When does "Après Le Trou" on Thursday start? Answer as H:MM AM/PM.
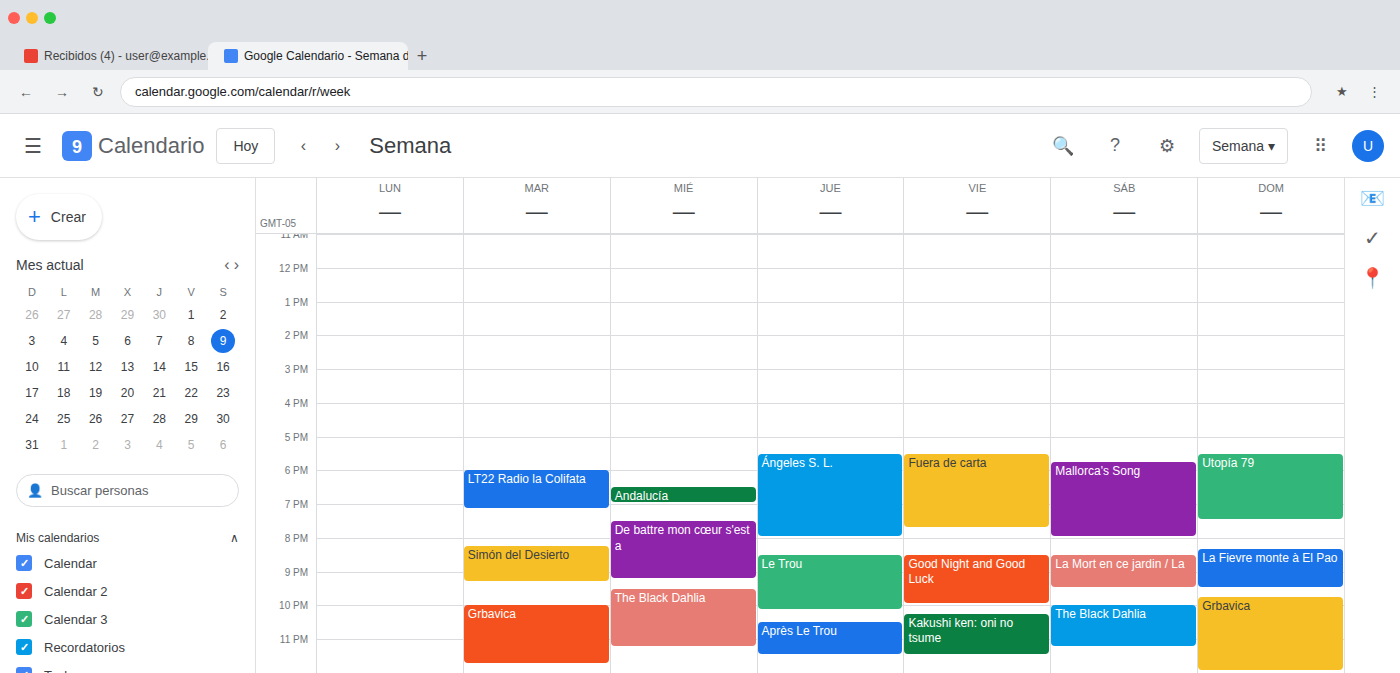
10:30 PM